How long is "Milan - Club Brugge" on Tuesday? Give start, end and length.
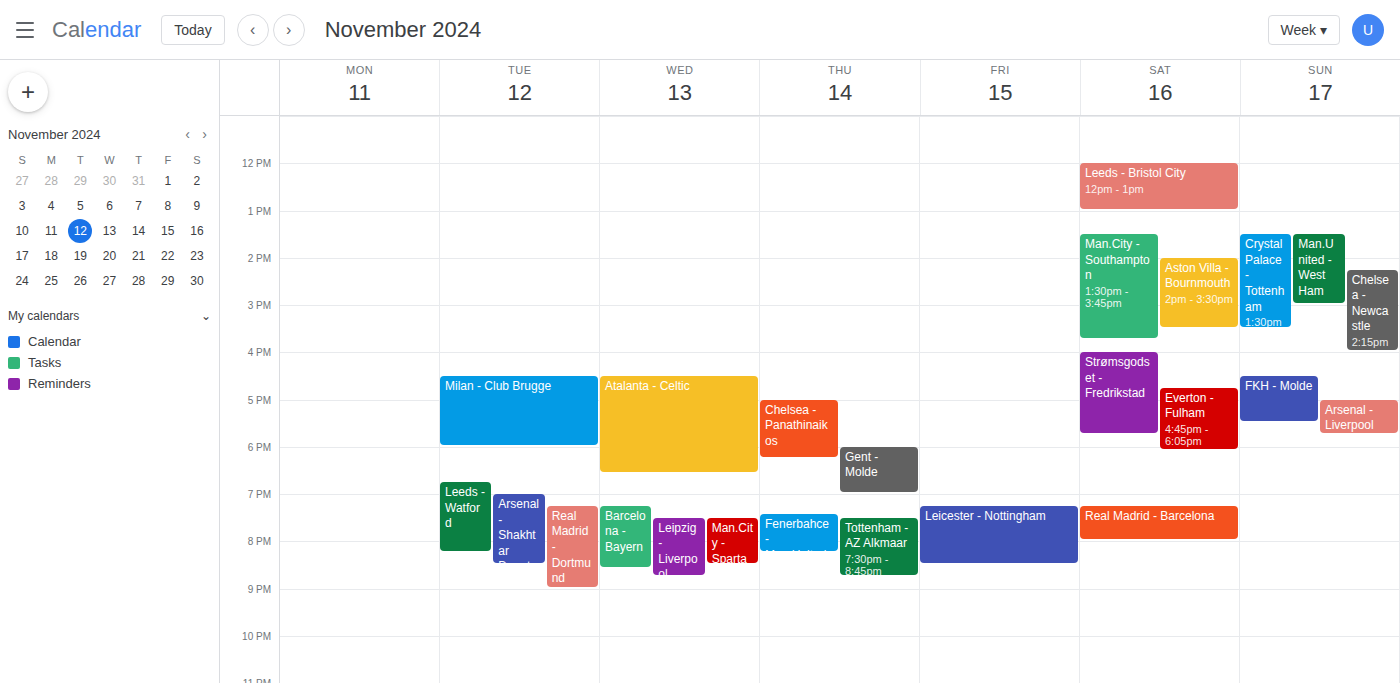
4:30 PM to 6:00 PM, 1 hour 30 minutes